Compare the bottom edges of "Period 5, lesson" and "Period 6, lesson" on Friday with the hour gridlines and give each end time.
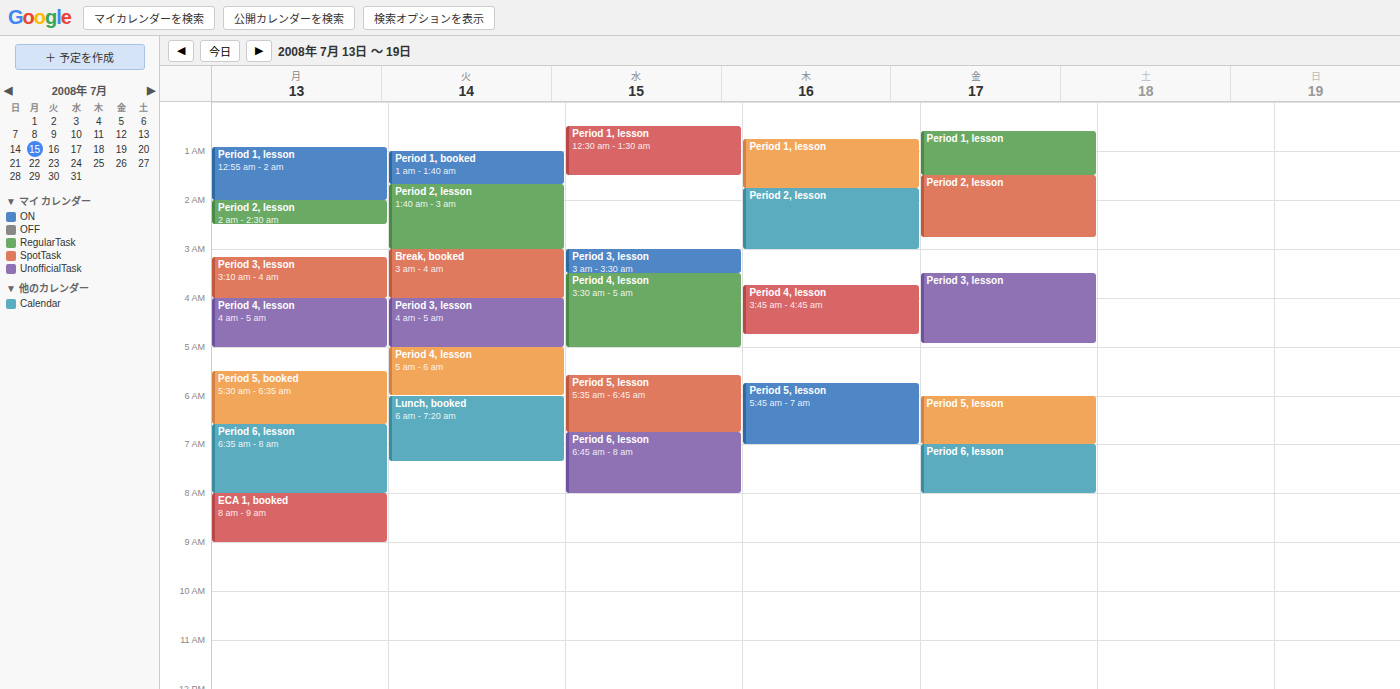
"Period 5, lesson": 07:00, exactly on the 07:00 line. "Period 6, lesson": 08:00, exactly on the 08:00 line.